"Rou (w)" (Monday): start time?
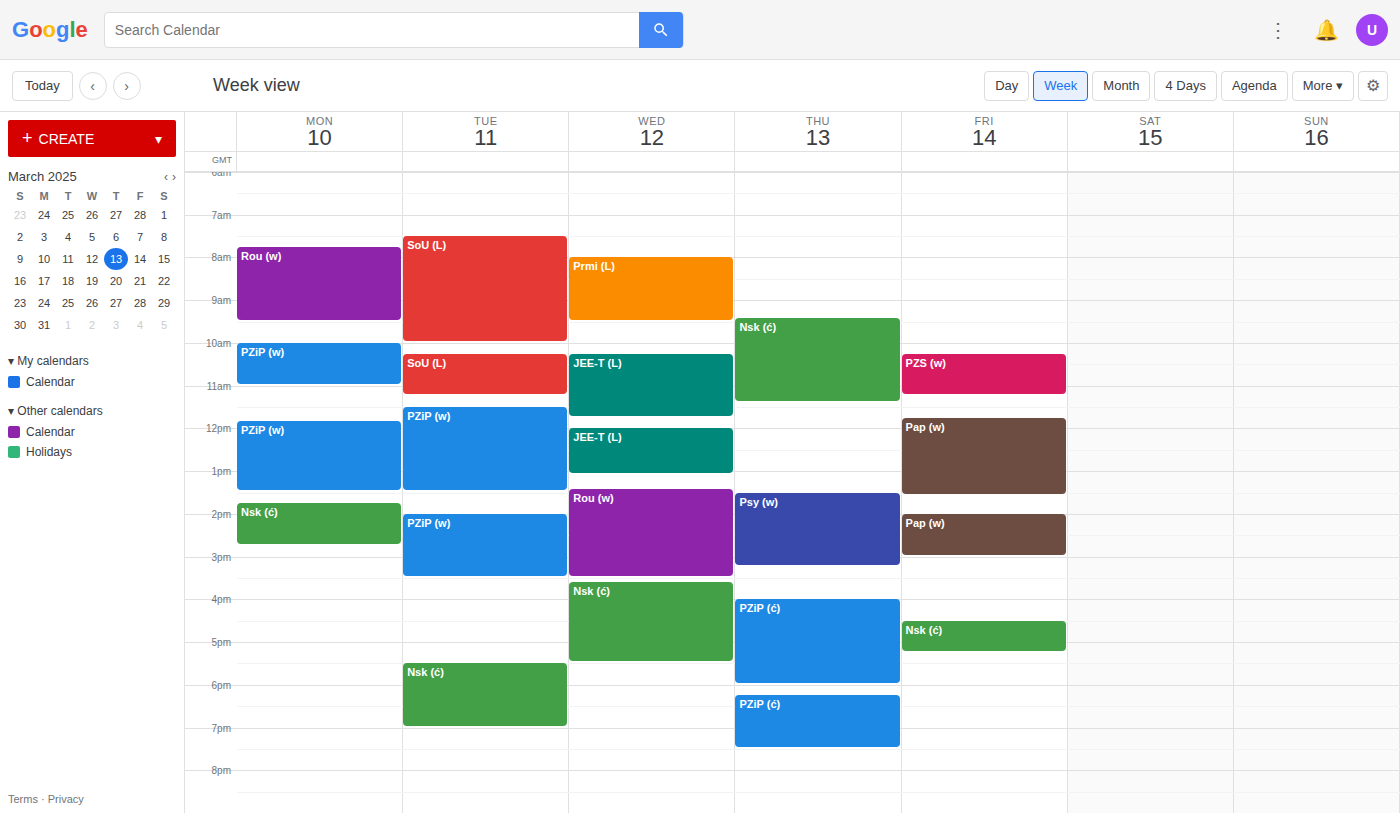
7:45 AM